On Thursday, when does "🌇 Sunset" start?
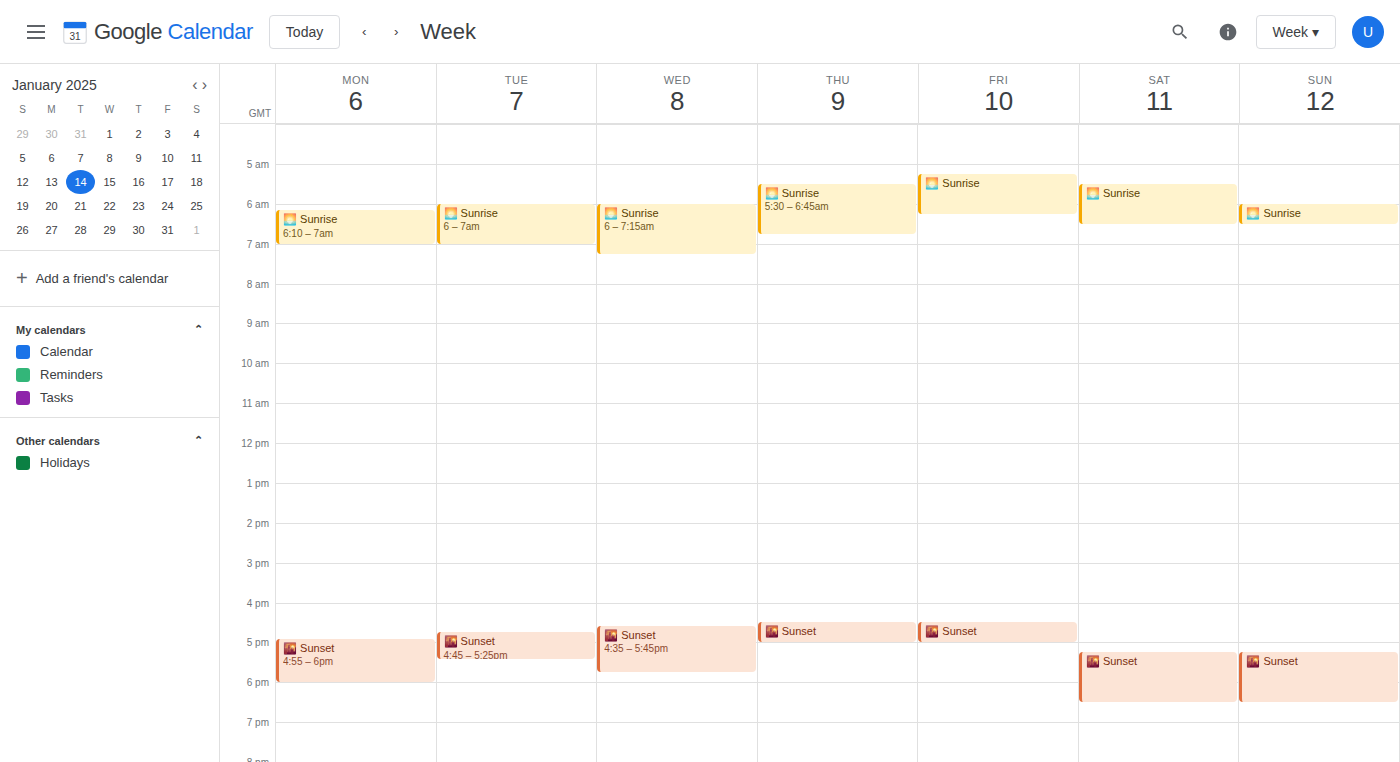
4:30 PM